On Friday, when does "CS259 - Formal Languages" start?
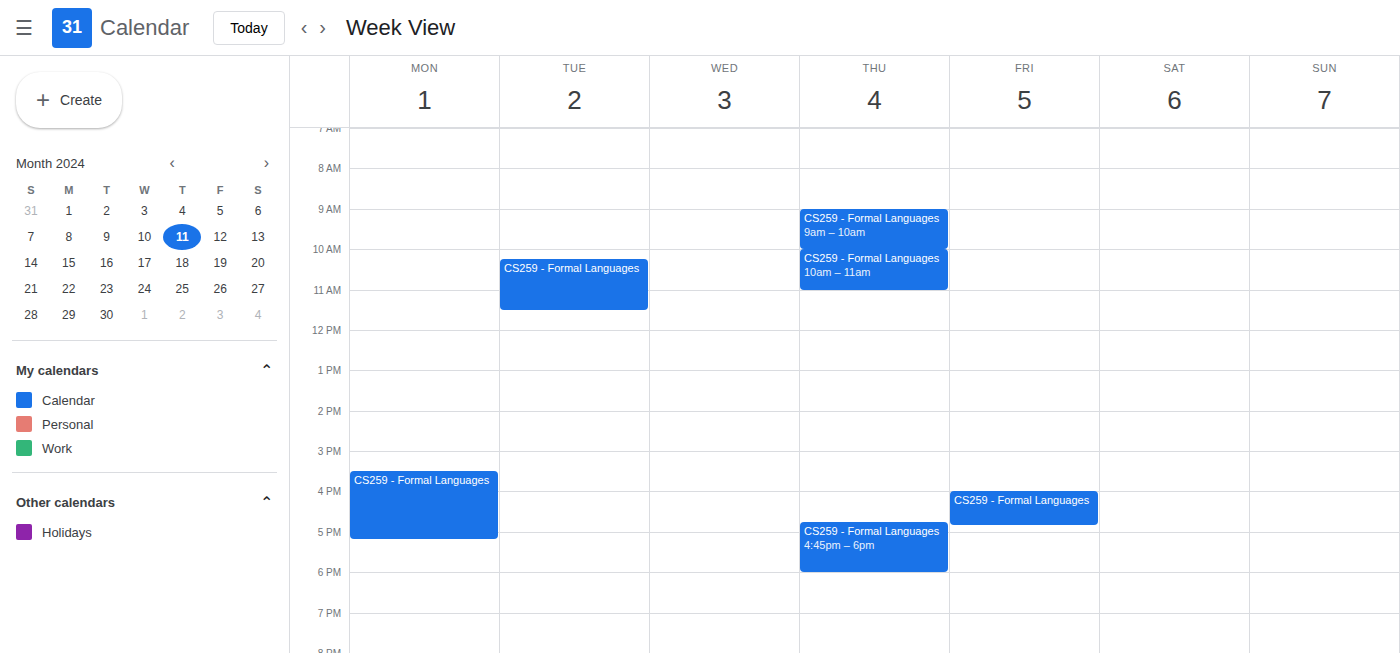
4:00 PM